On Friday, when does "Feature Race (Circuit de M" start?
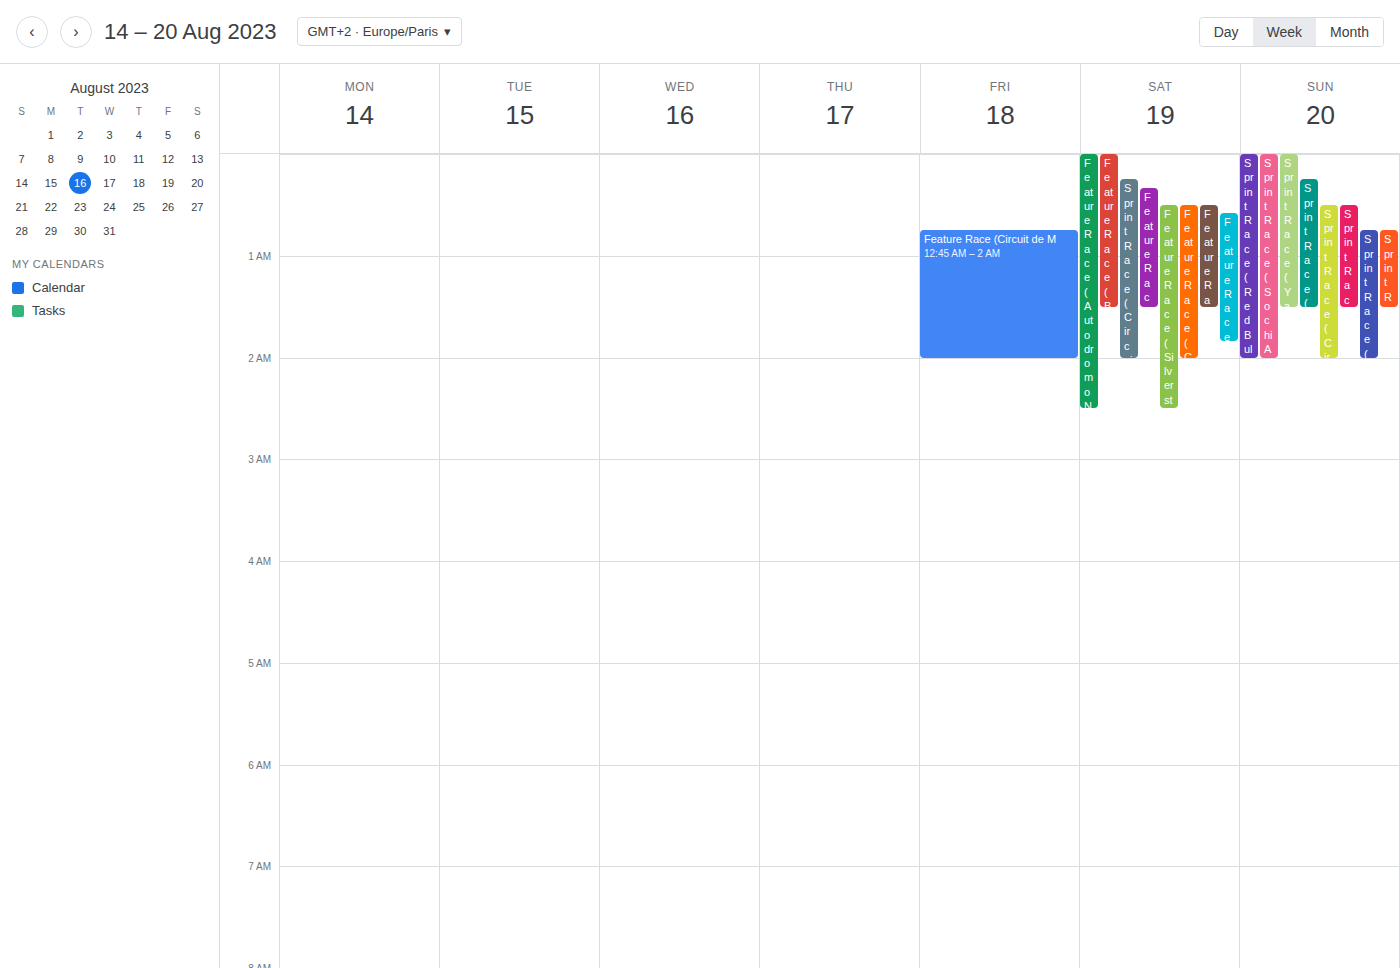
12:45 AM